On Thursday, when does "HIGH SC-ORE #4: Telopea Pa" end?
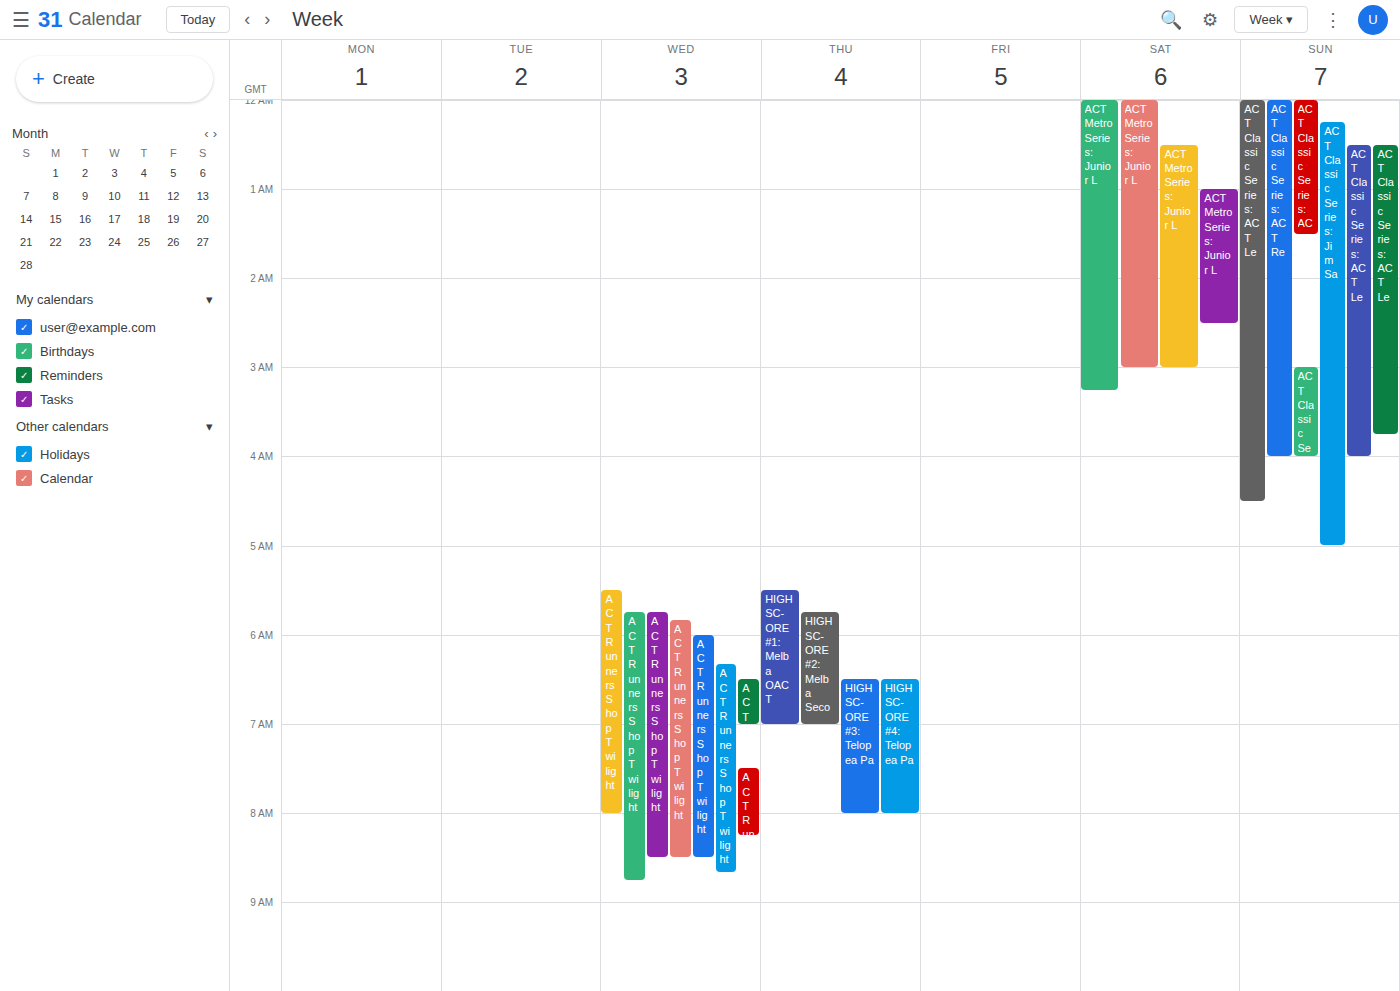
08:00